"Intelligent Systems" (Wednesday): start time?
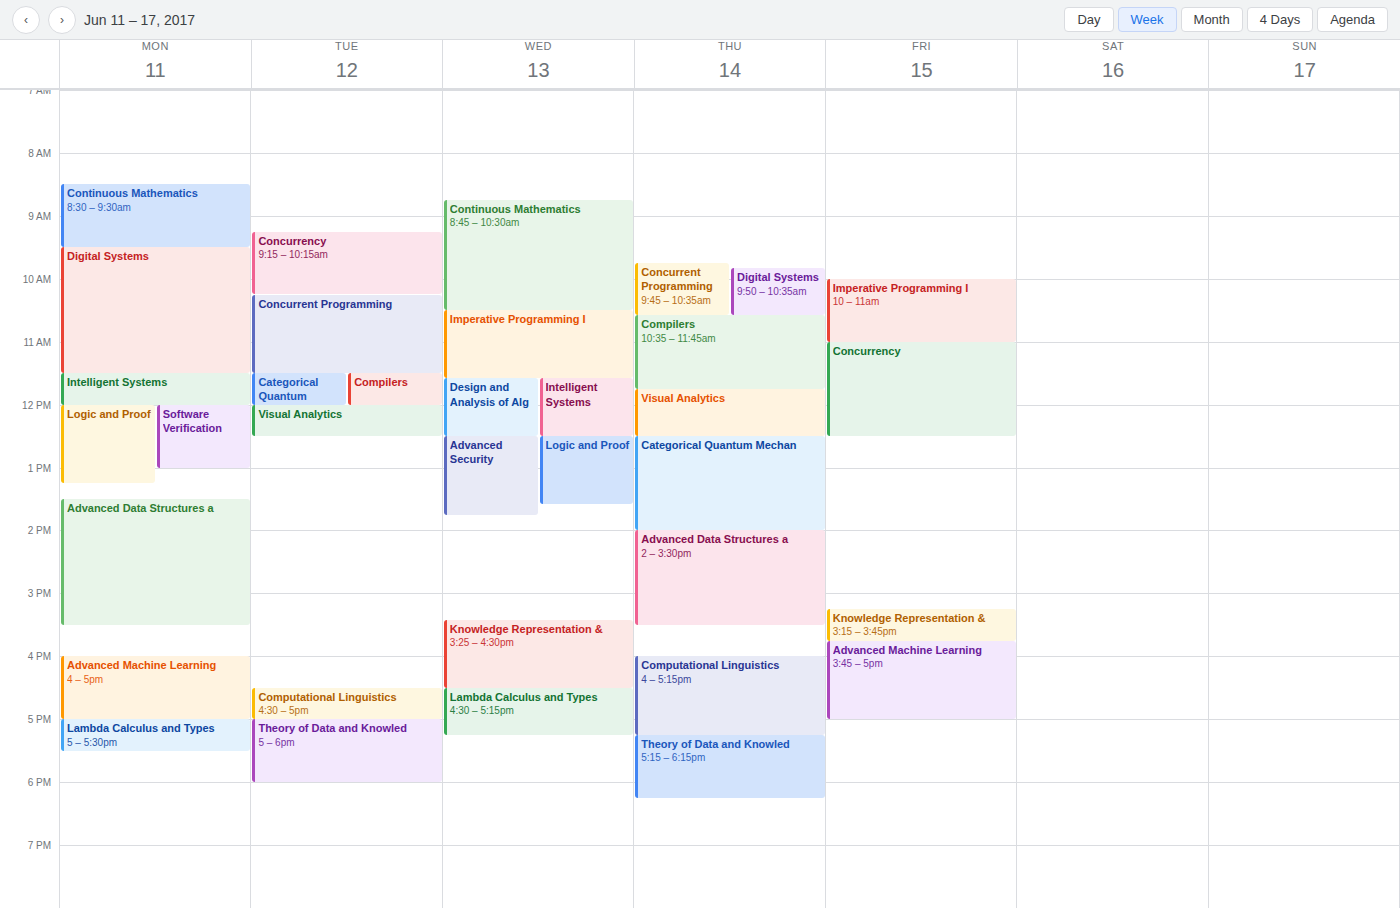
11:35 AM